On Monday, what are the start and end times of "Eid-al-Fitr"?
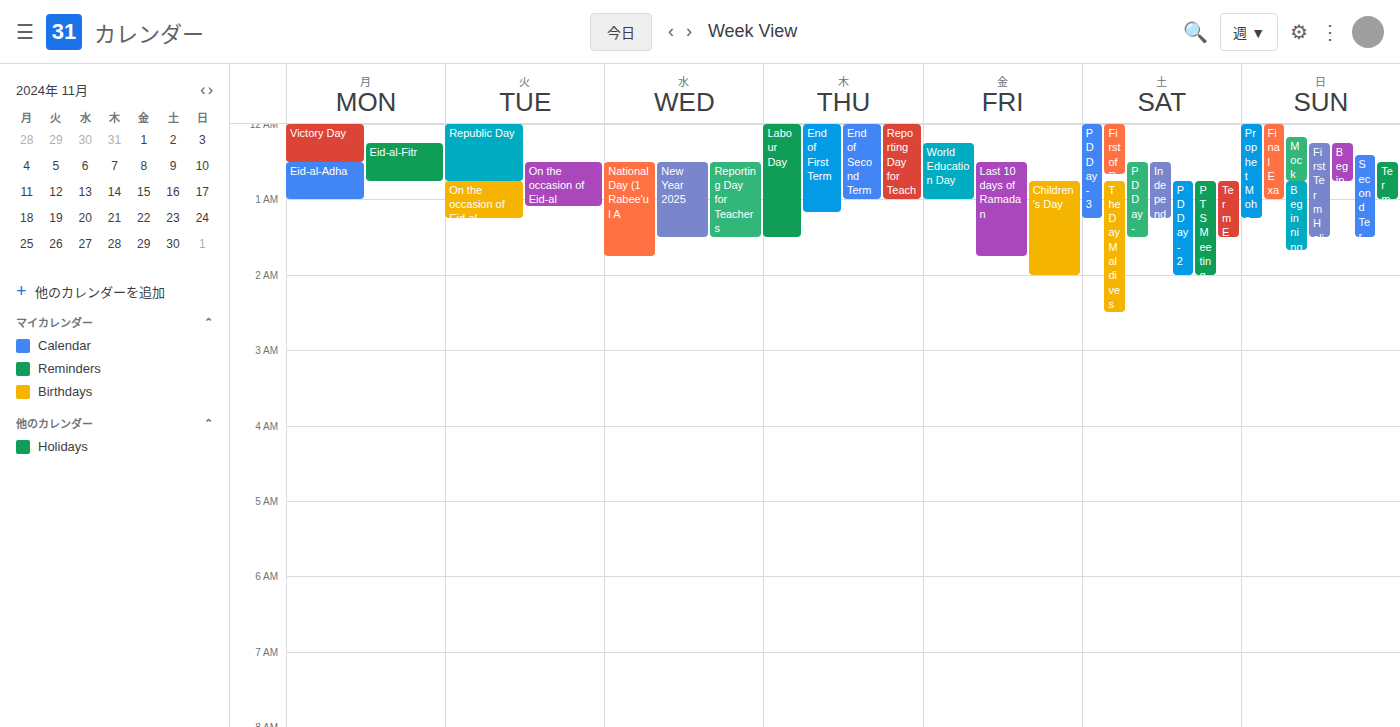
00:15 to 00:45